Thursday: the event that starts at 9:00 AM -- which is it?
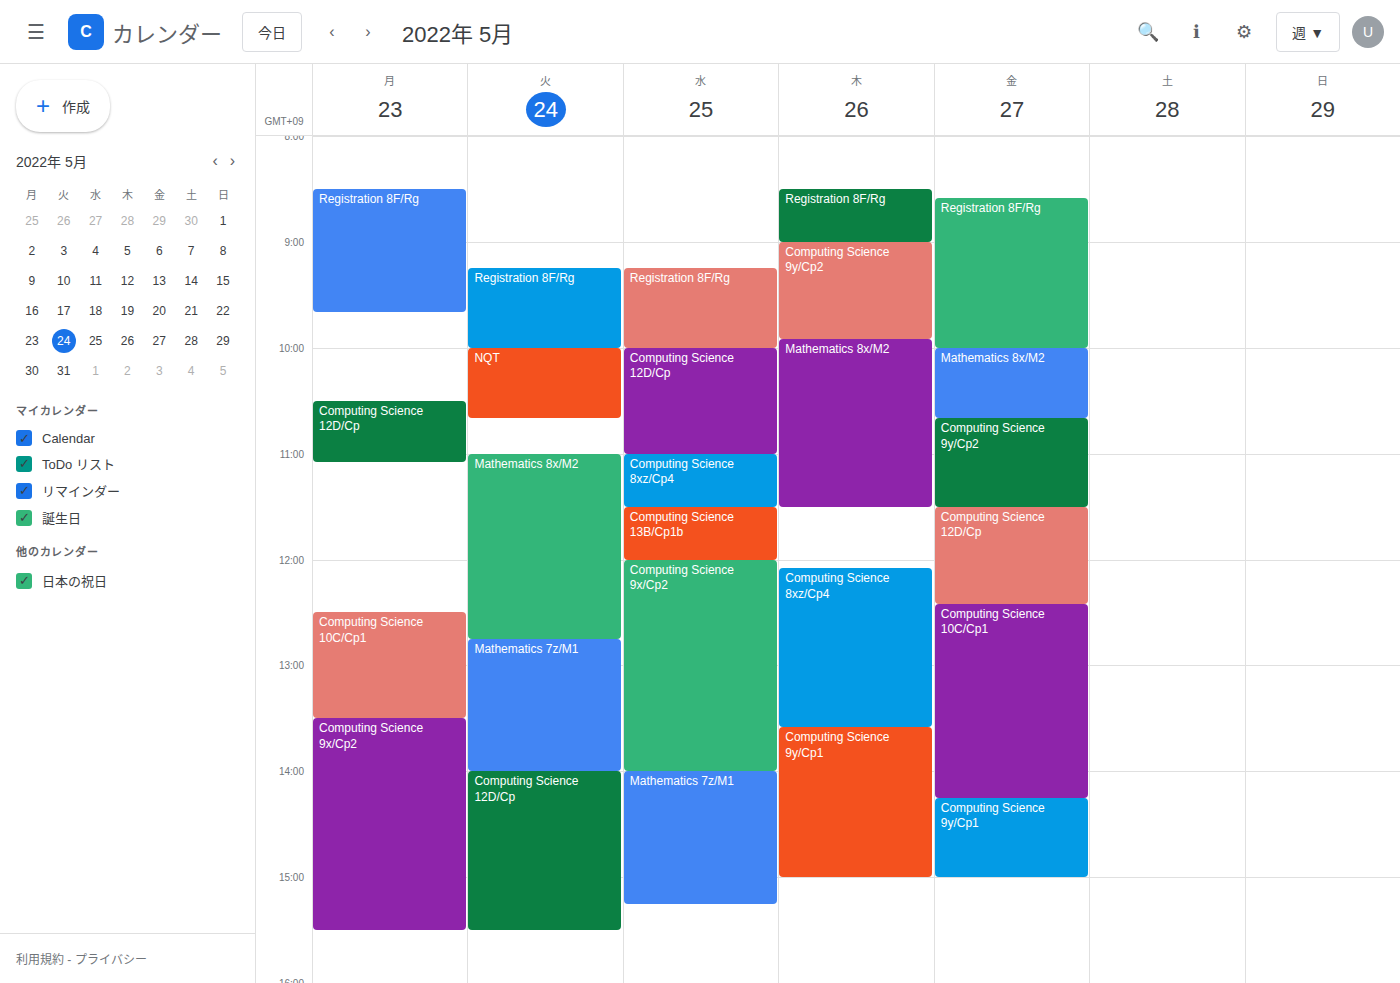
"Computing Science 9y/Cp2"